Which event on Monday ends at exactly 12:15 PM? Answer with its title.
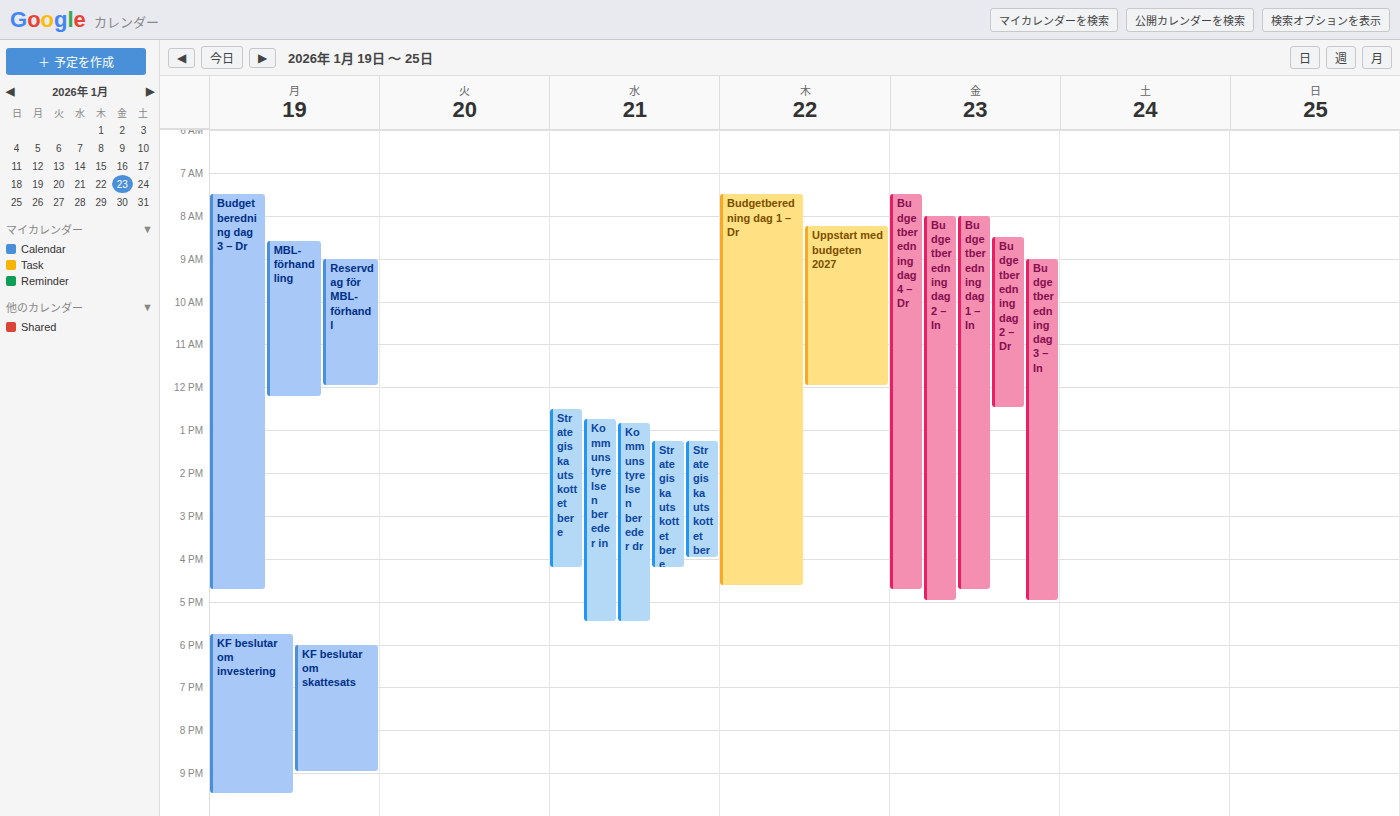
"MBL-förhandling"